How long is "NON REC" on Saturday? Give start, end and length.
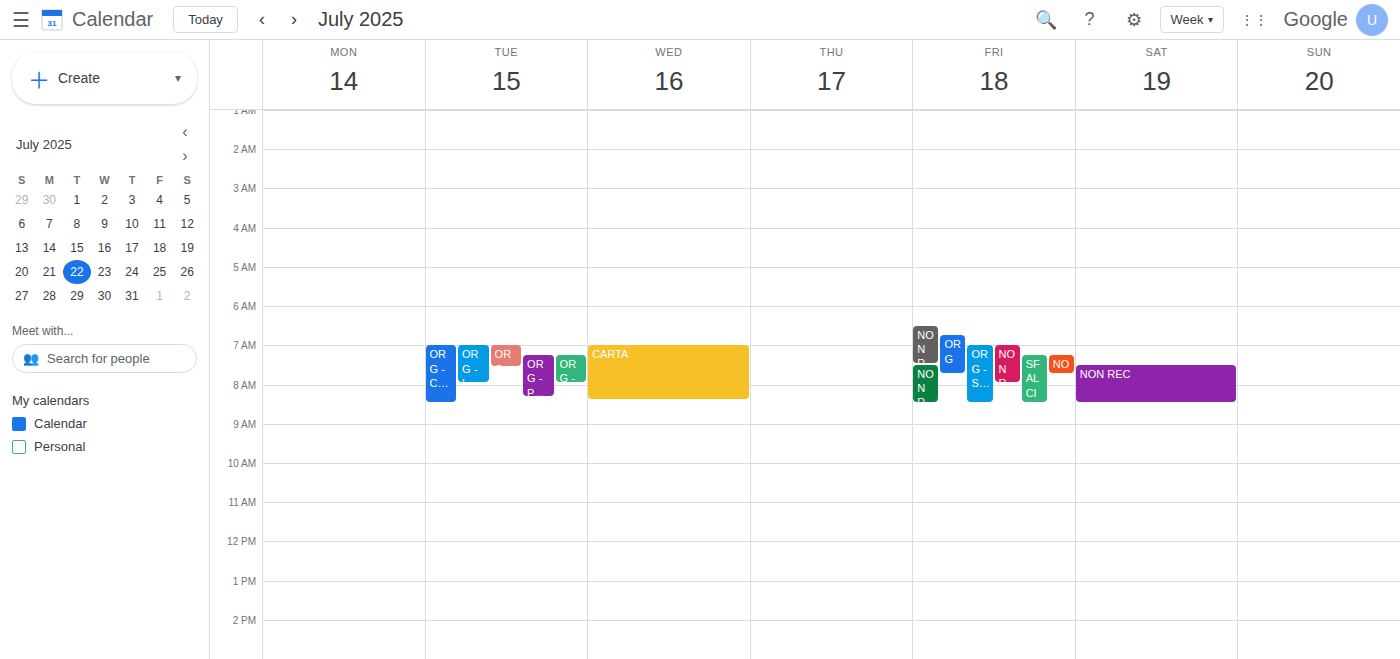
7:30 AM to 8:30 AM, 1 hour